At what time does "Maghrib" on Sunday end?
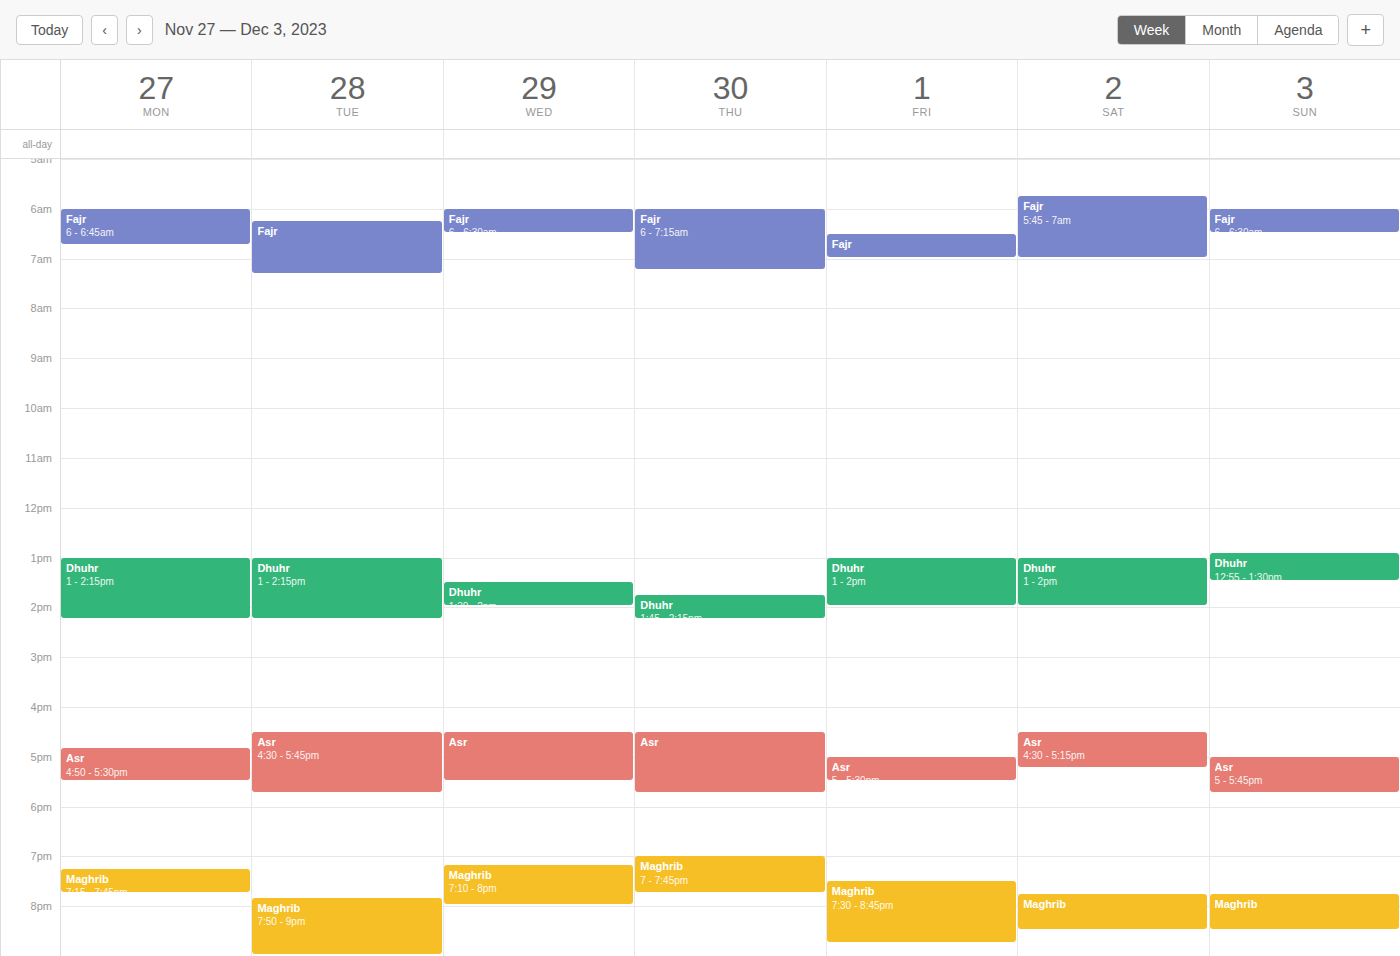
8:30 PM